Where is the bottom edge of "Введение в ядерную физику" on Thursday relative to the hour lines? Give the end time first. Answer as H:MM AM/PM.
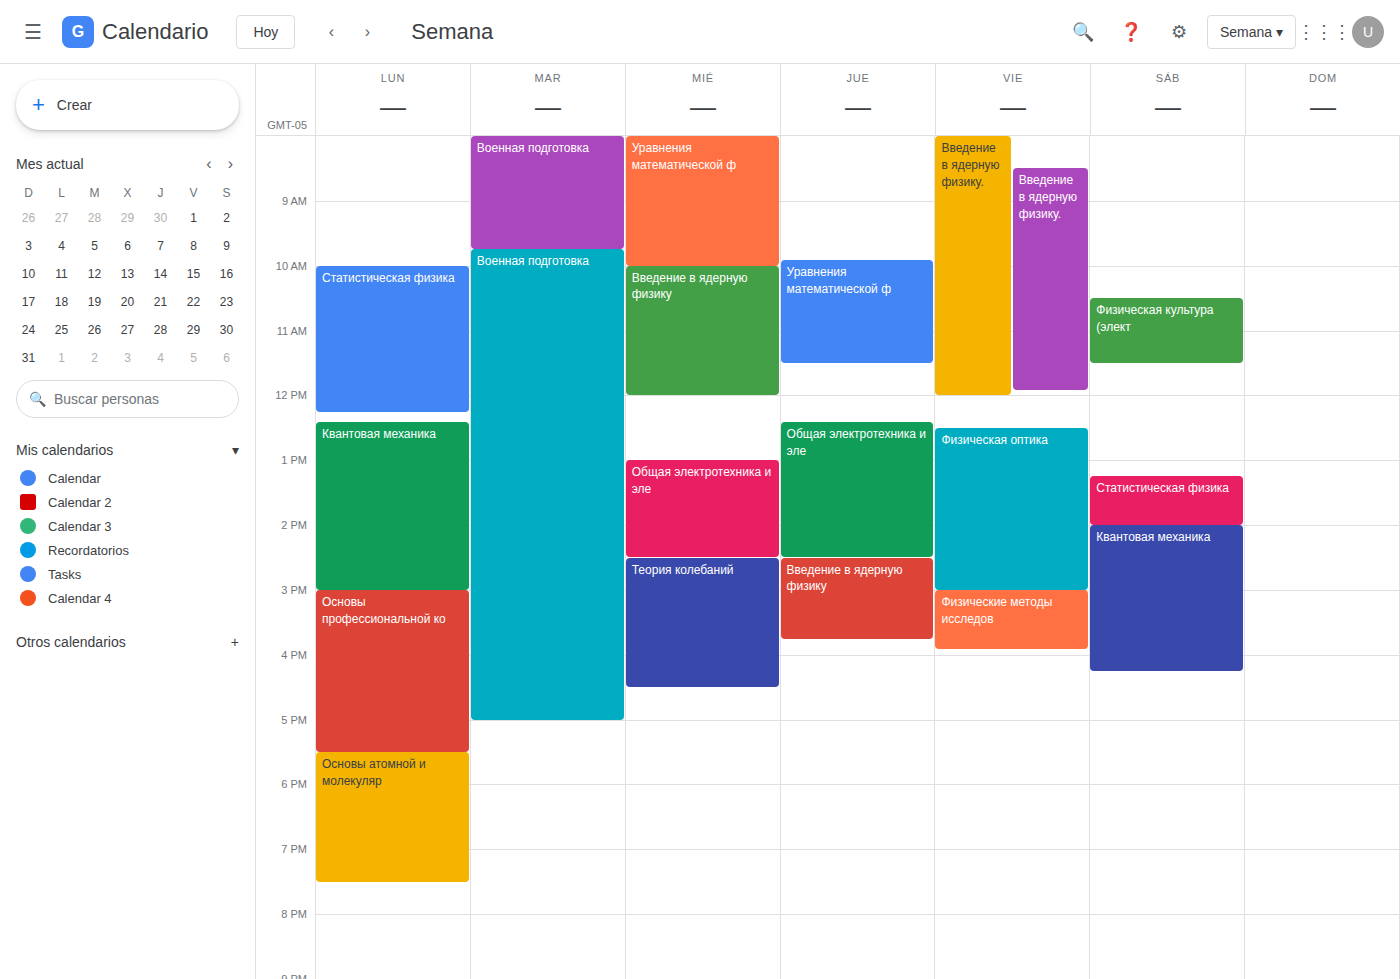
3:45 PM -- neither: three quarters of the way from the 3 PM line to the 4 PM line.